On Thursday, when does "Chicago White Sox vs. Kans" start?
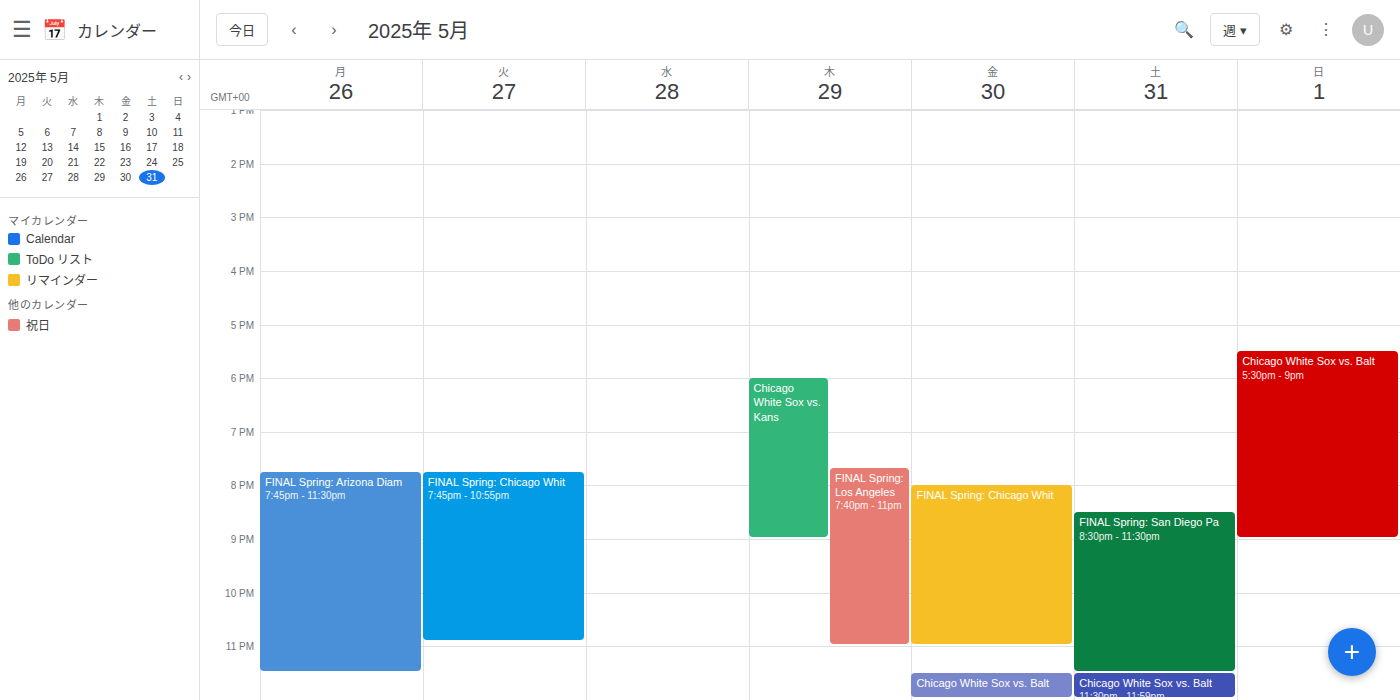
6:00 PM